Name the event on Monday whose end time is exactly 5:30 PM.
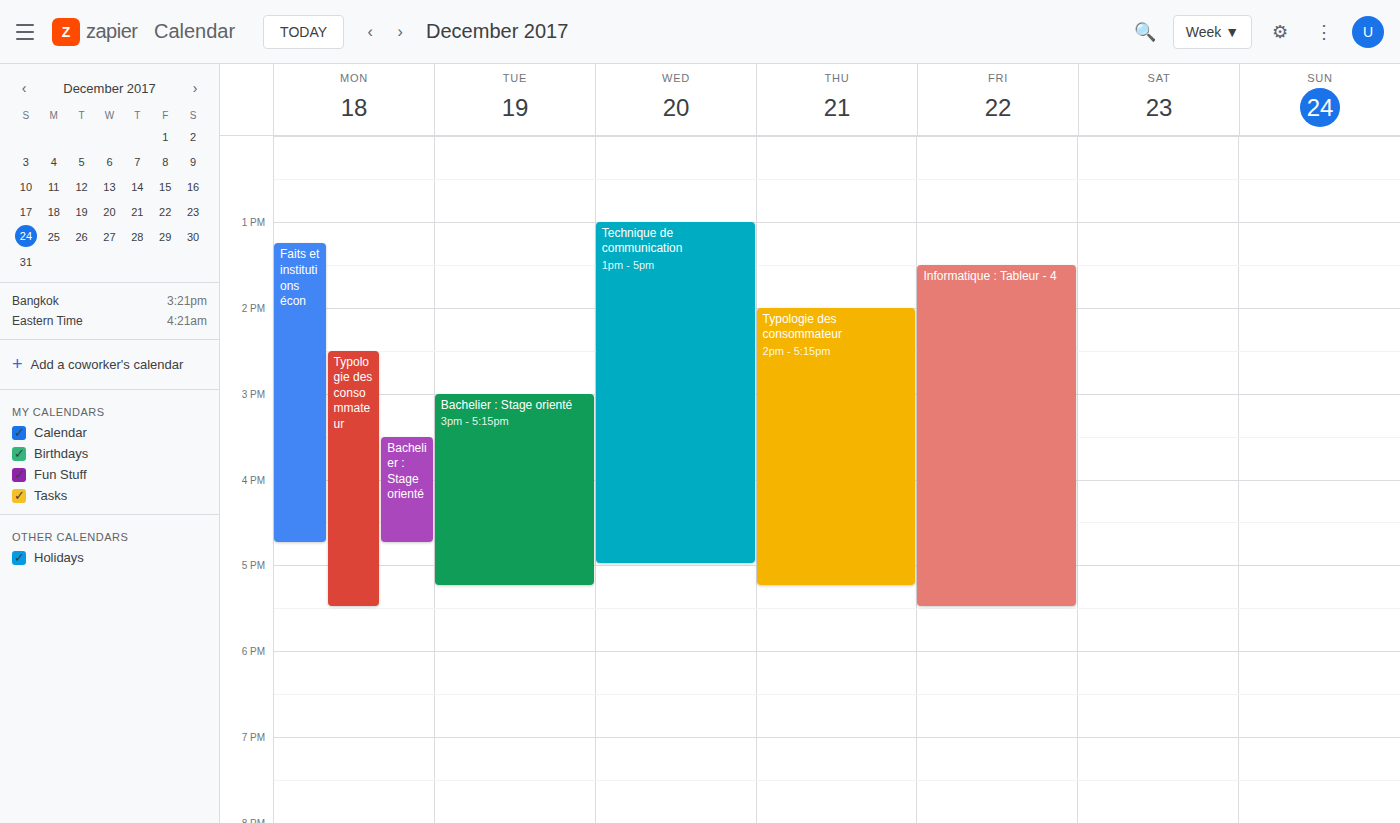
"Typologie des consommateur"